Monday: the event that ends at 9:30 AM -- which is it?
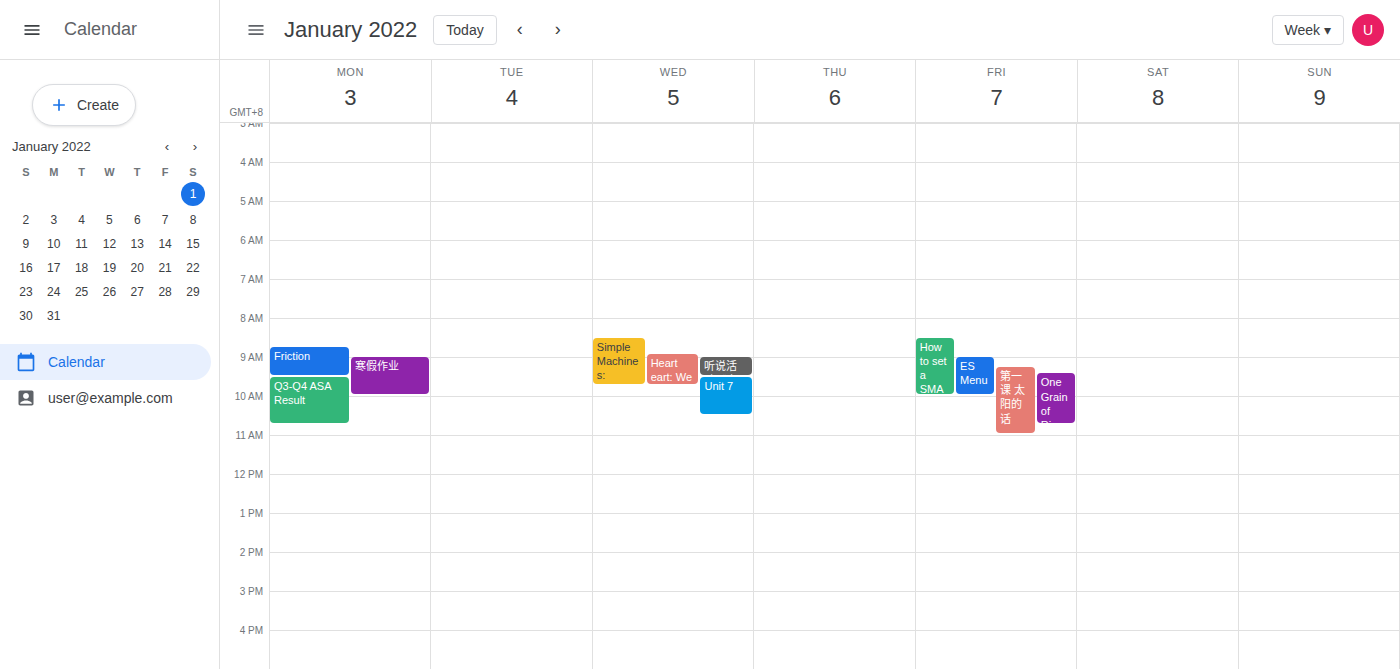
"Friction"